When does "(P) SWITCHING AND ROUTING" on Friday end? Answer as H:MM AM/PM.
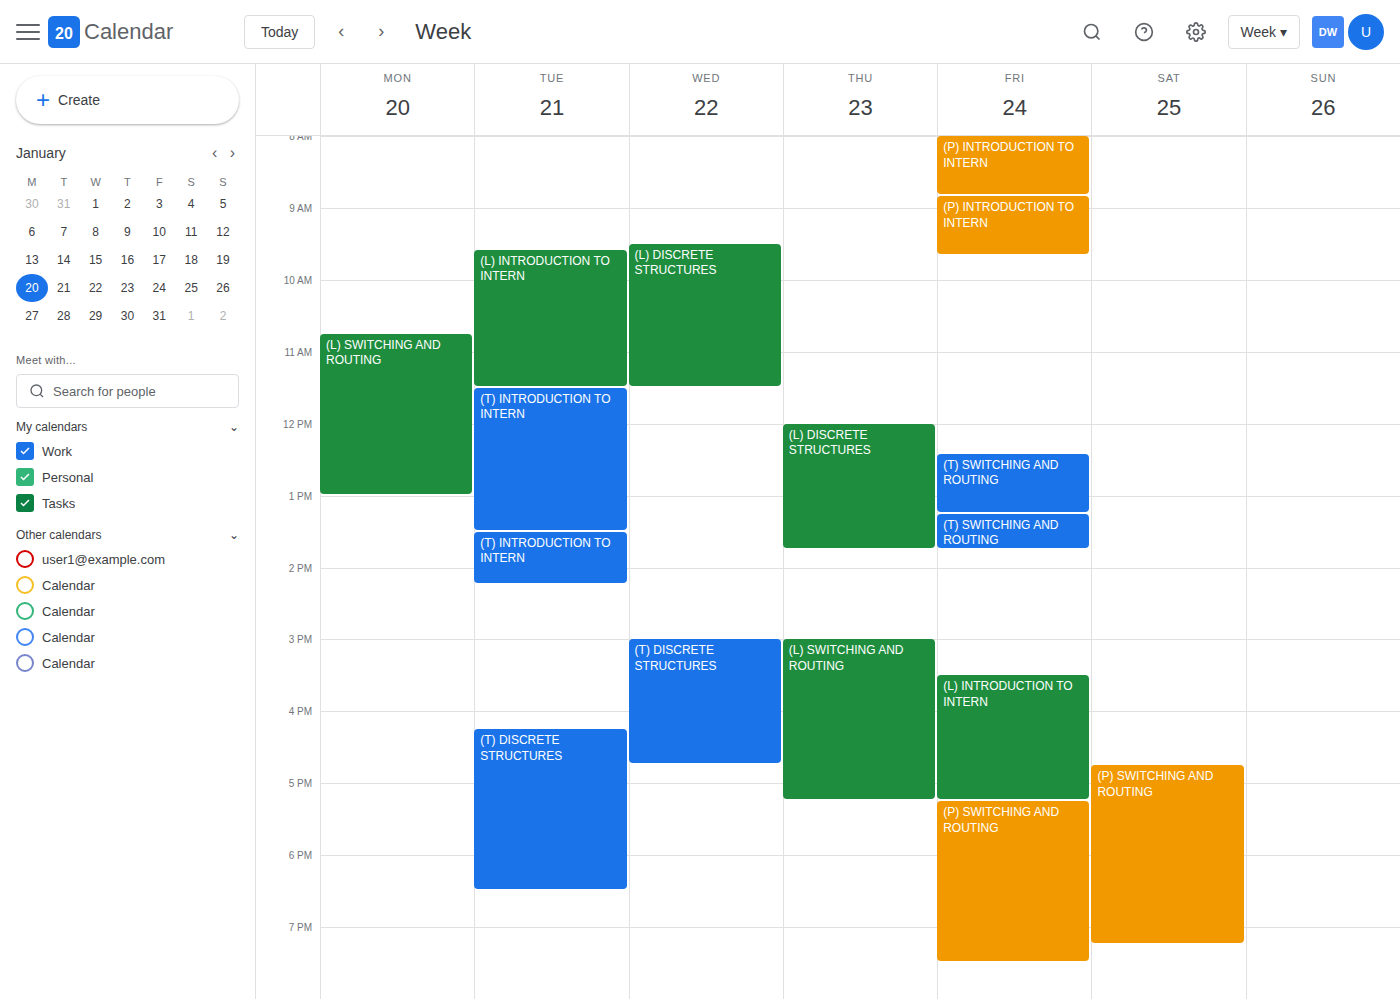
7:30 PM